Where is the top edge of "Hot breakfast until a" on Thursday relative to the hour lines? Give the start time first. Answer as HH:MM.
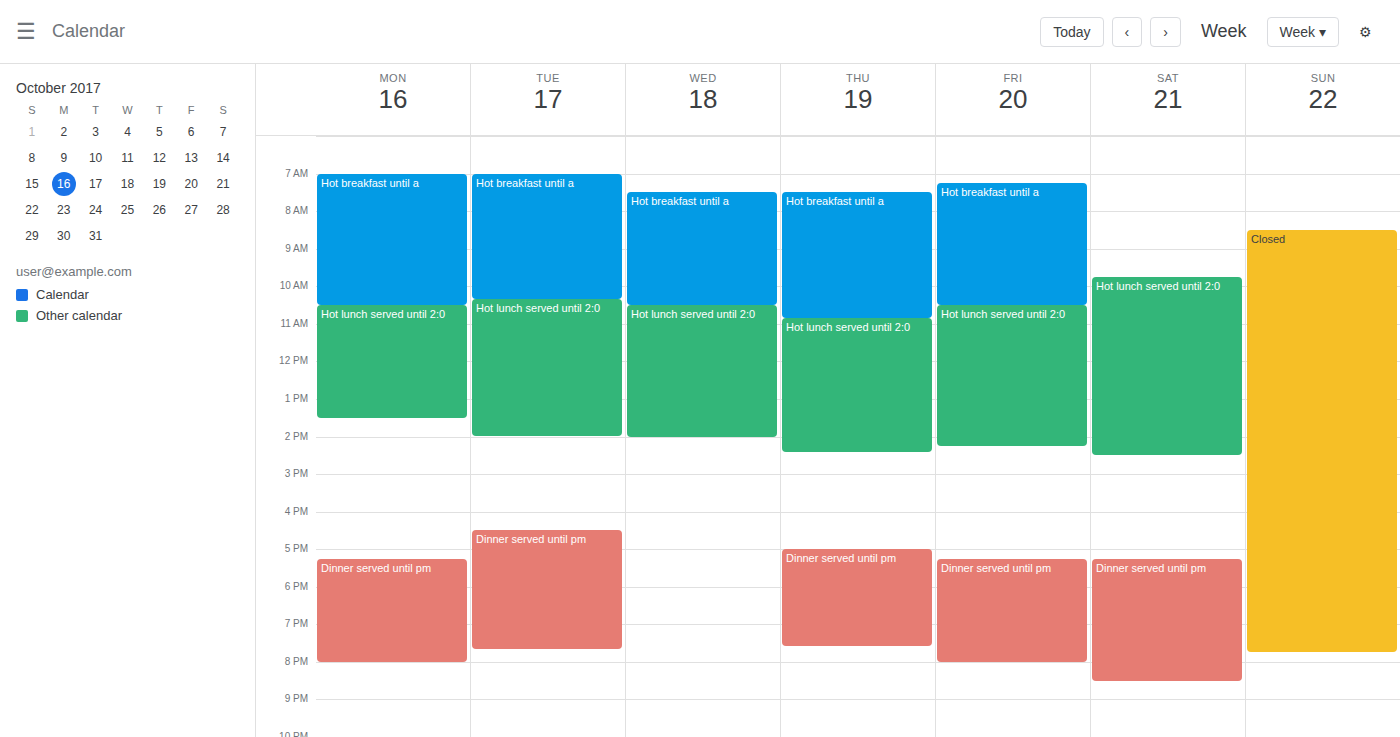
07:30 -- halfway between the 07:00 and 08:00 lines.